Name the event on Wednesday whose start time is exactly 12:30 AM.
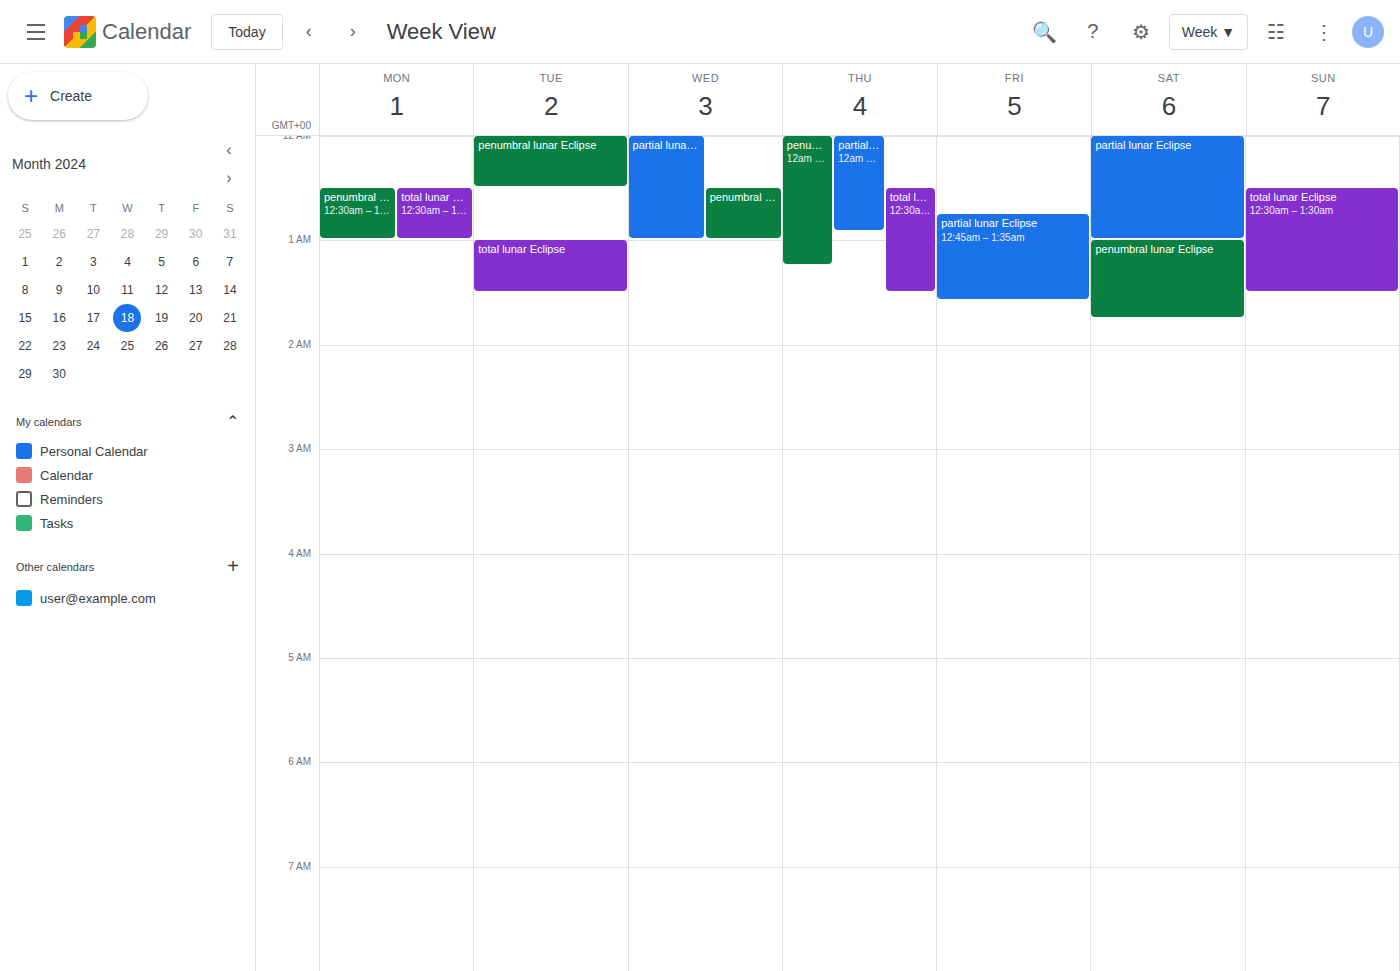
"penumbral lunar Eclipse"